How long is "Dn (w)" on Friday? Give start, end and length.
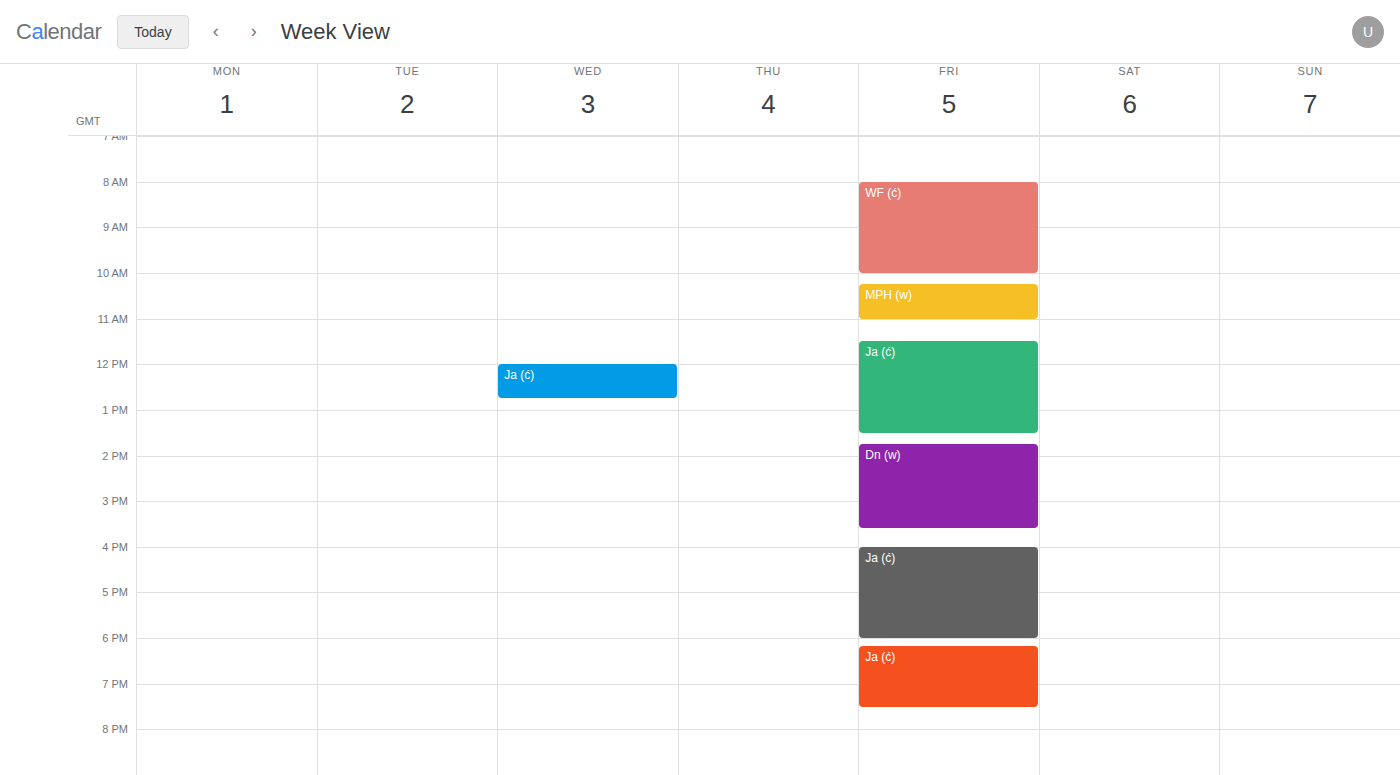
13:45 to 15:35, 1 hour 50 minutes